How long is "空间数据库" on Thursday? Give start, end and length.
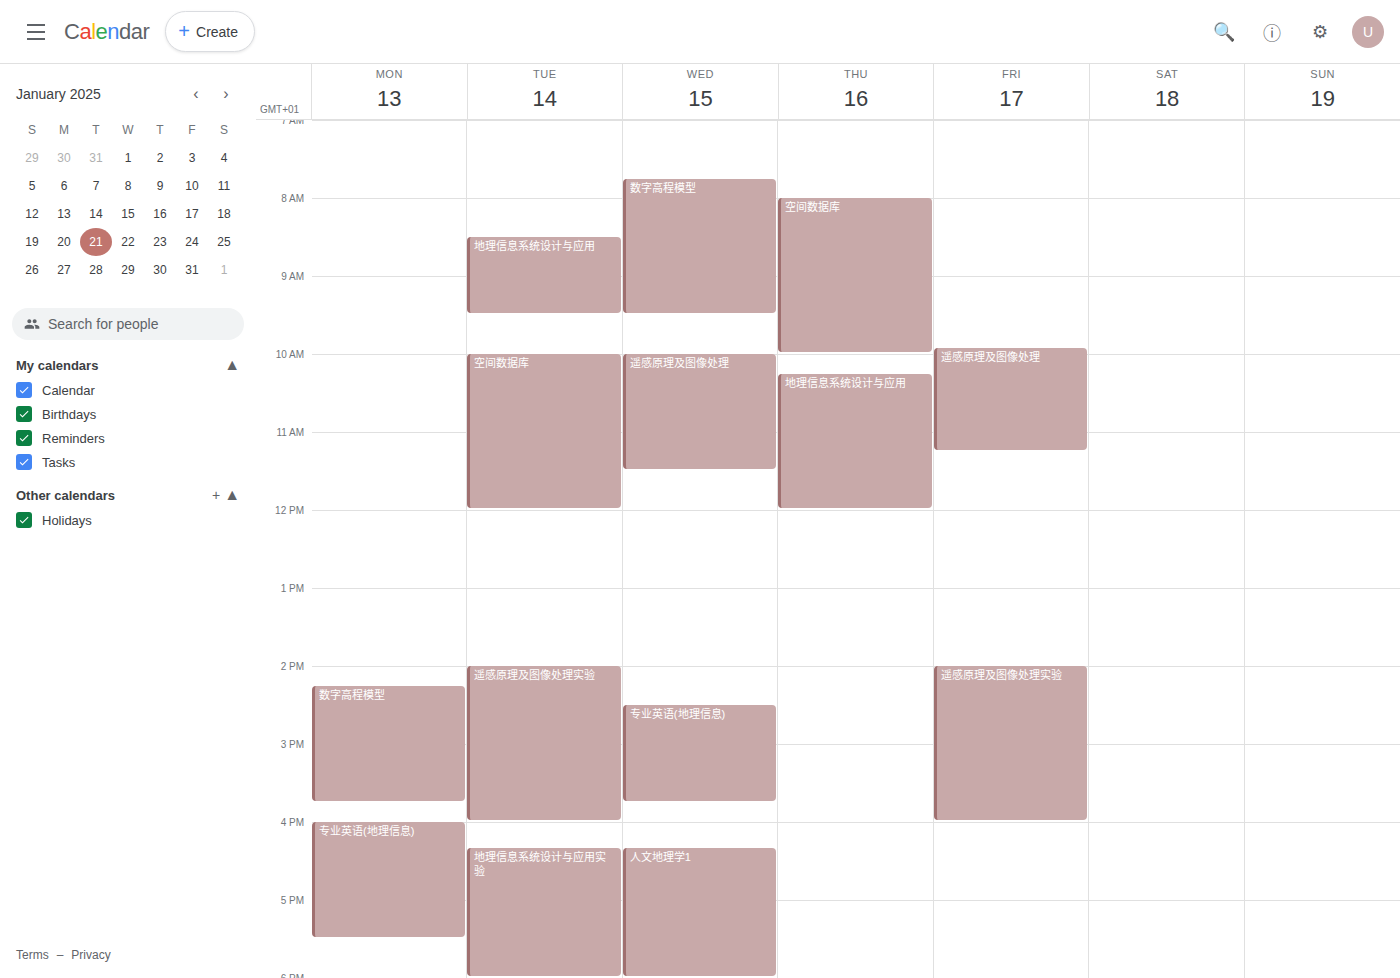
08:00 to 10:00, 2 hours